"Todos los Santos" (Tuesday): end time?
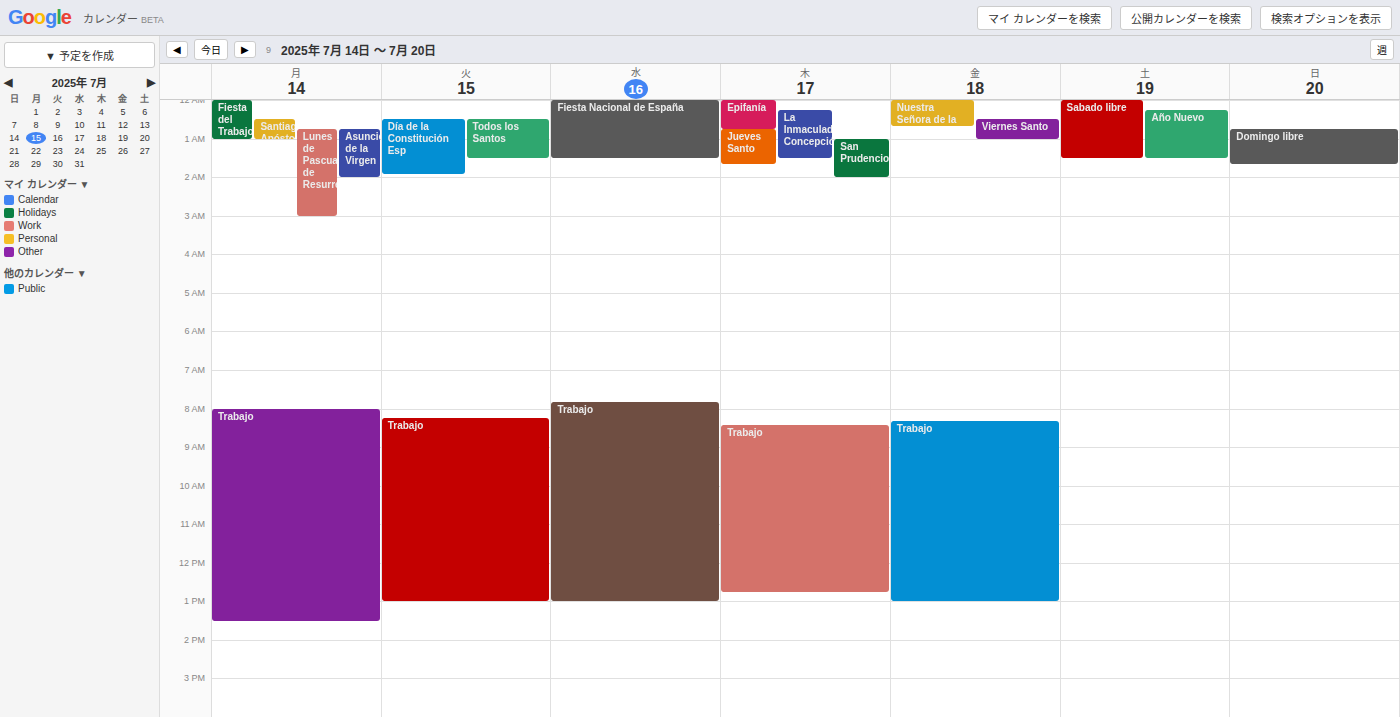
01:30